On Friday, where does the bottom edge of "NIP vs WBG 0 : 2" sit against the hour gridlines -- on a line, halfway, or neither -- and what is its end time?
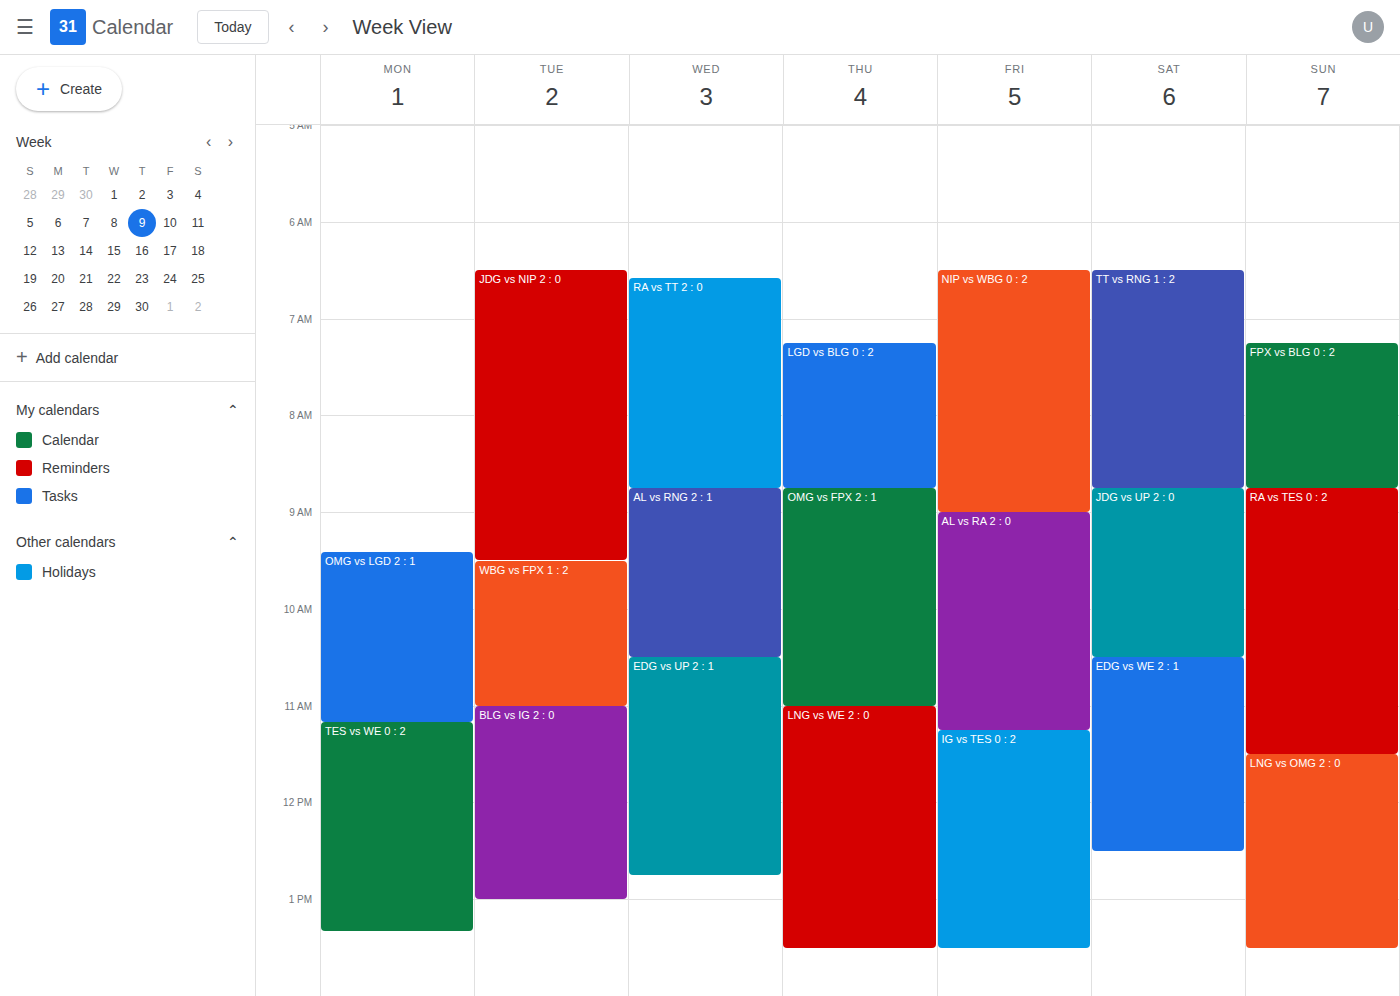
9:00 AM -- exactly on the 9 AM line.